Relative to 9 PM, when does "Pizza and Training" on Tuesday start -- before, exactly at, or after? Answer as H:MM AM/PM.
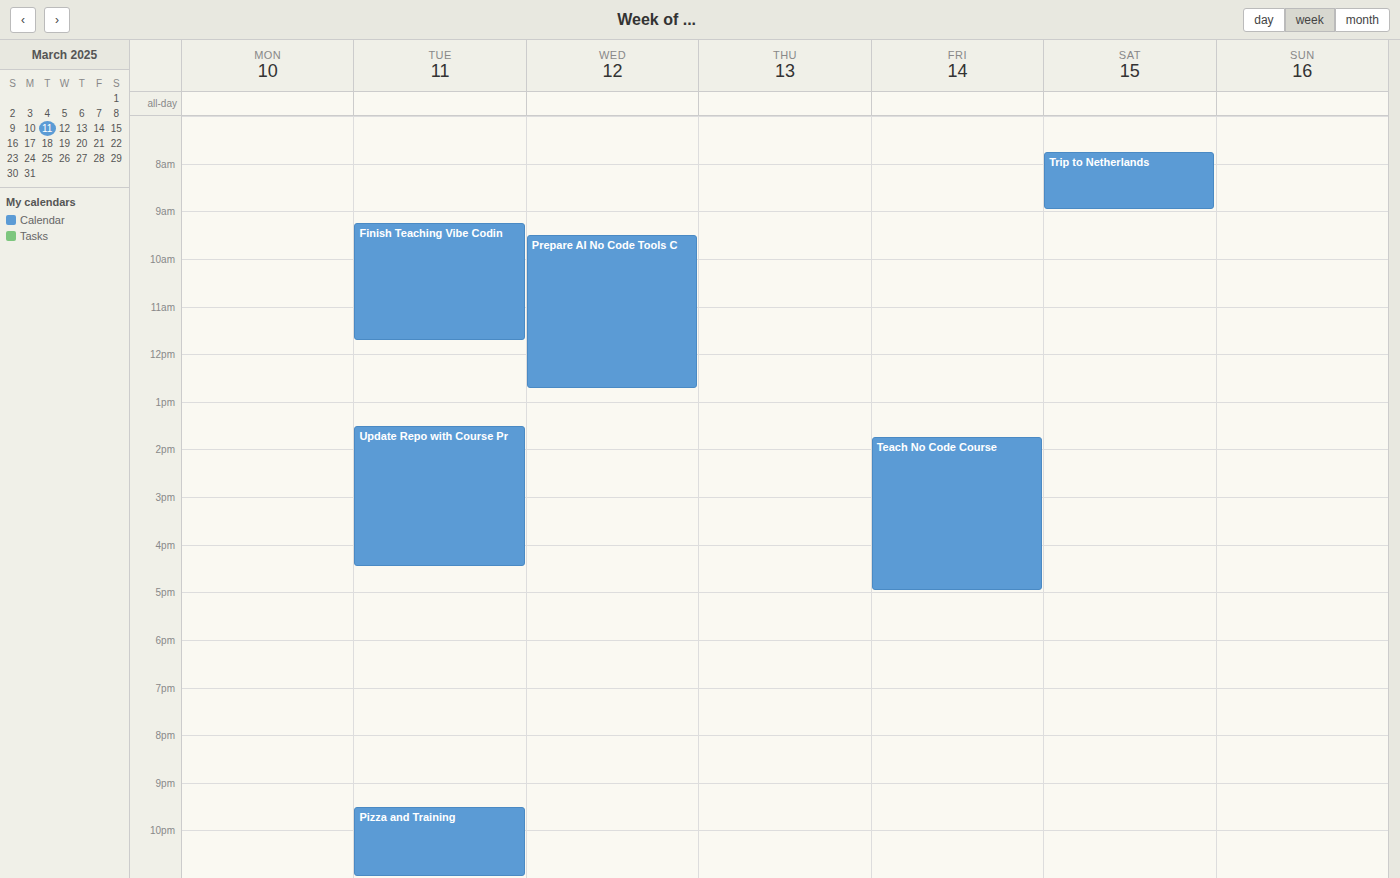
9:30 PM -- after 9 PM, 30 minutes below the 9 PM line.